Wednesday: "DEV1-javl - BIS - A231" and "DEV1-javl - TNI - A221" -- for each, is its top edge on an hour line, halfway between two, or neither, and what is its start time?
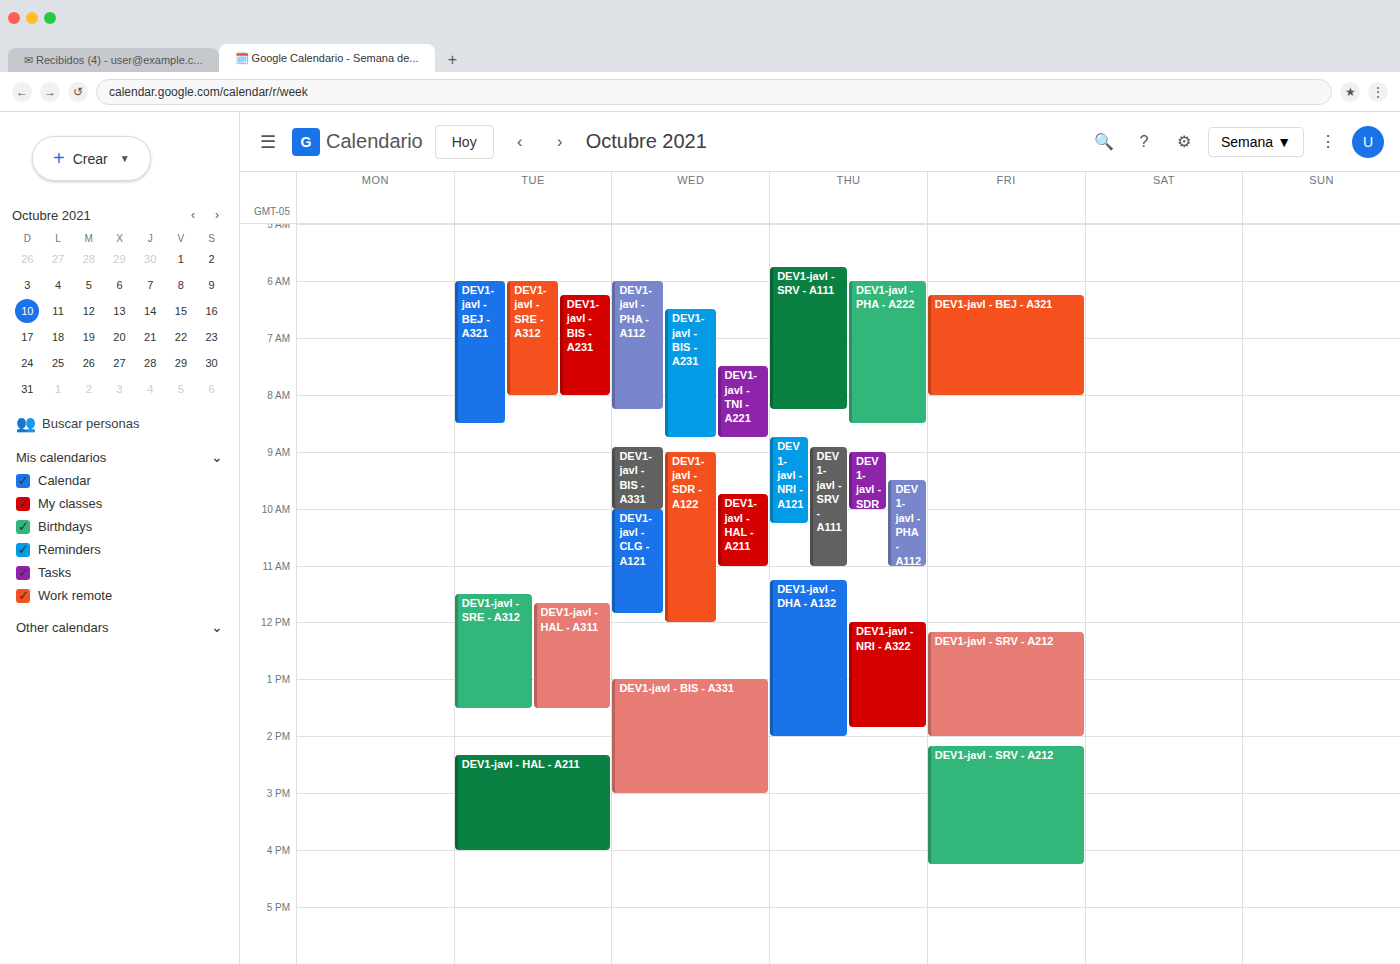
"DEV1-javl - BIS - A231": 6:30 AM, halfway between the 6 AM and 7 AM lines. "DEV1-javl - TNI - A221": 7:30 AM, halfway between the 7 AM and 8 AM lines.